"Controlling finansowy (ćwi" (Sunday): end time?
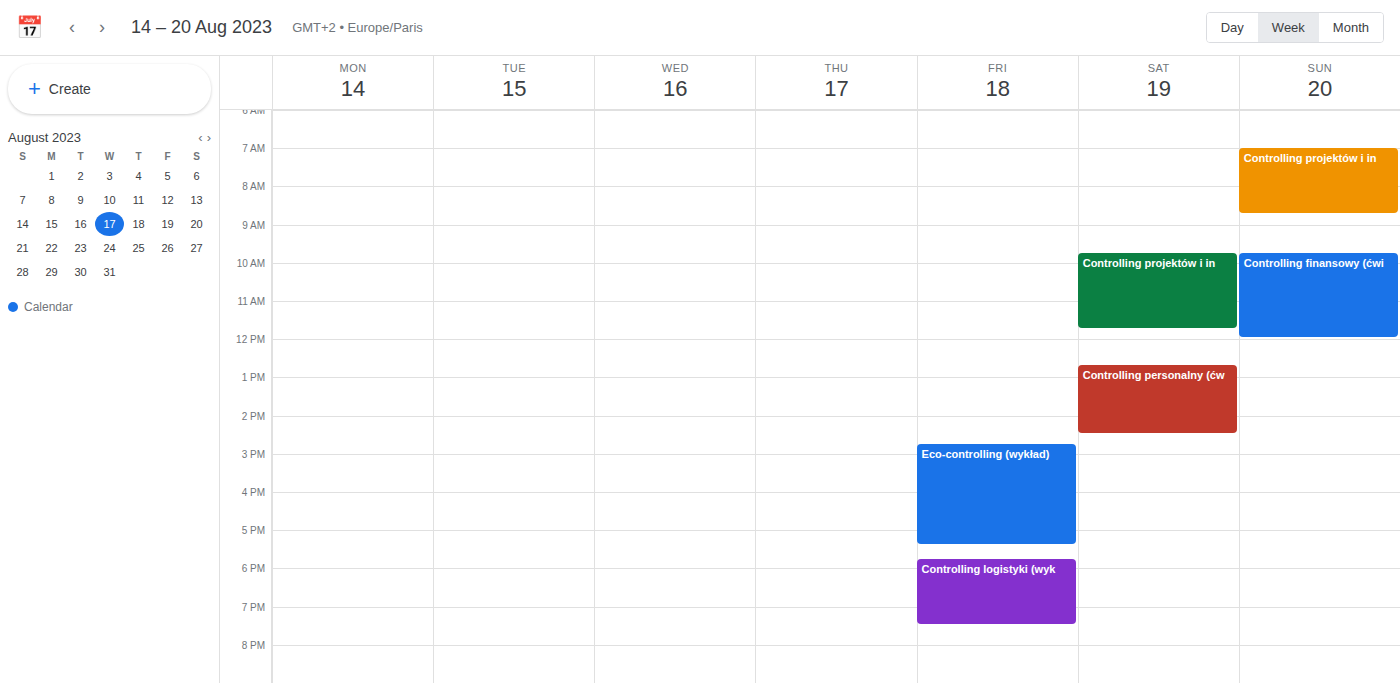
12:00 PM